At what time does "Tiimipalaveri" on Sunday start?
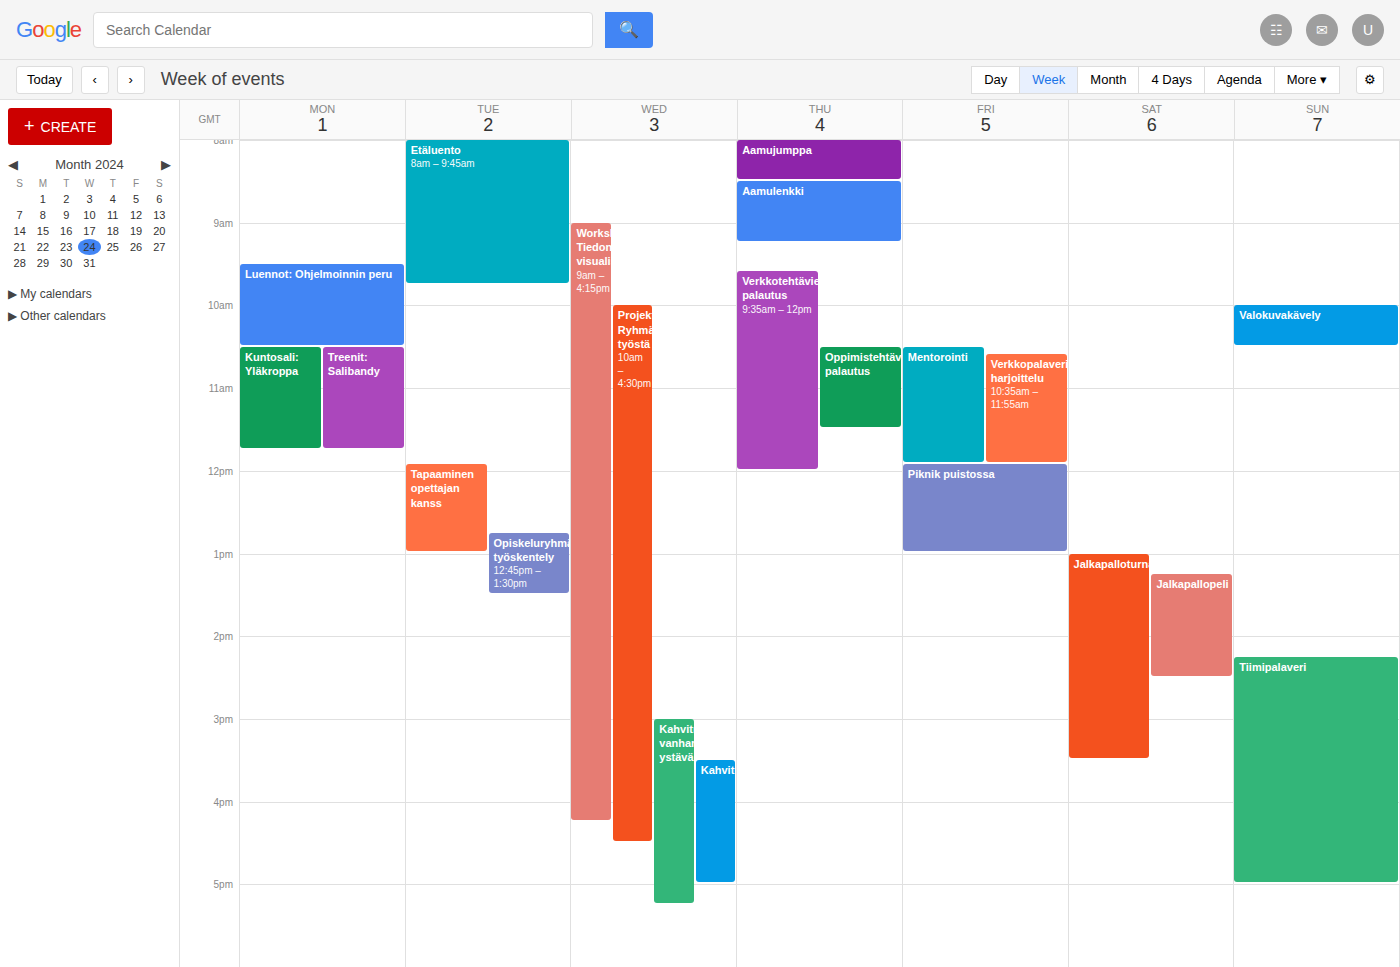
2:15 PM